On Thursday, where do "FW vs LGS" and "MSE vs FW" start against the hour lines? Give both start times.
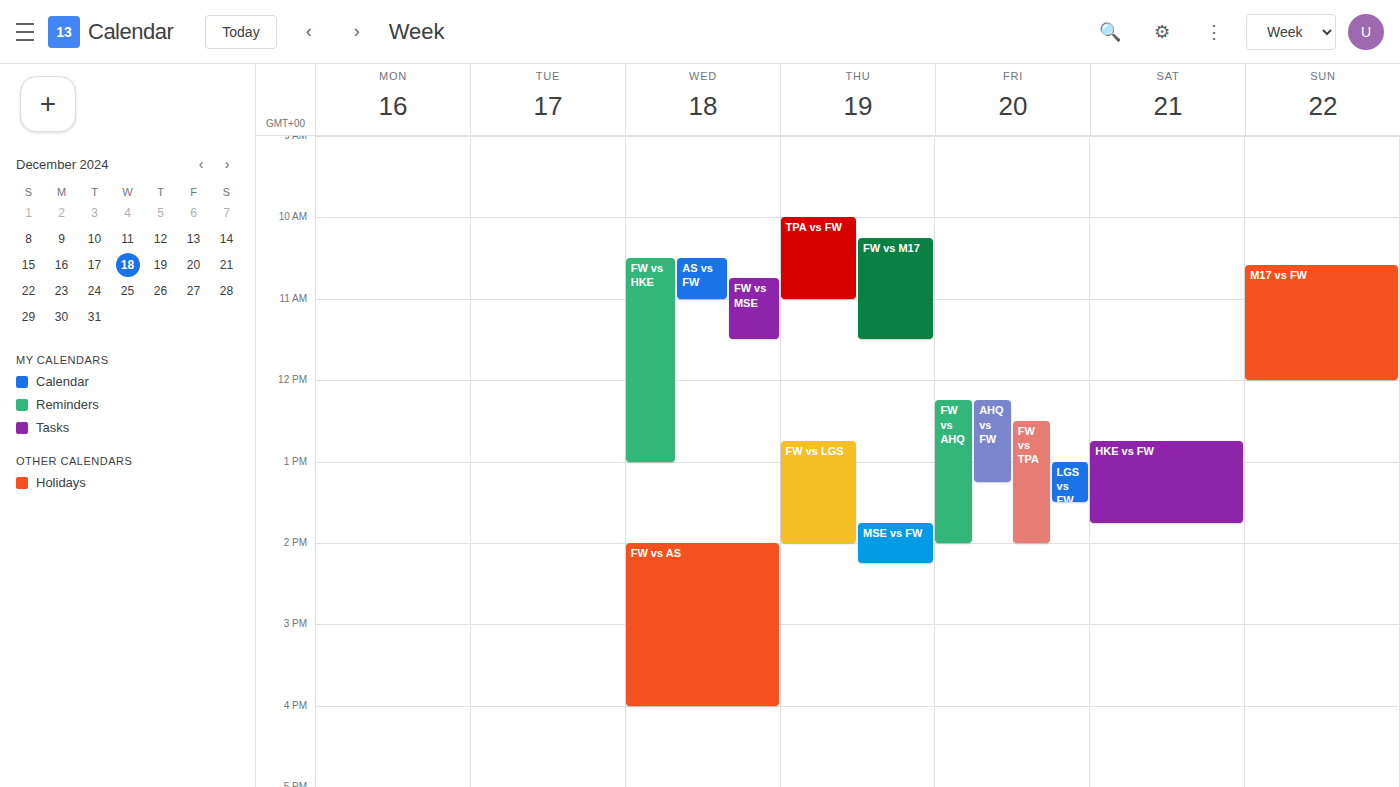
"FW vs LGS": 12:45 PM, neither: three quarters of the way from the 12 PM line to the 1 PM line. "MSE vs FW": 1:45 PM, neither: three quarters of the way from the 1 PM line to the 2 PM line.